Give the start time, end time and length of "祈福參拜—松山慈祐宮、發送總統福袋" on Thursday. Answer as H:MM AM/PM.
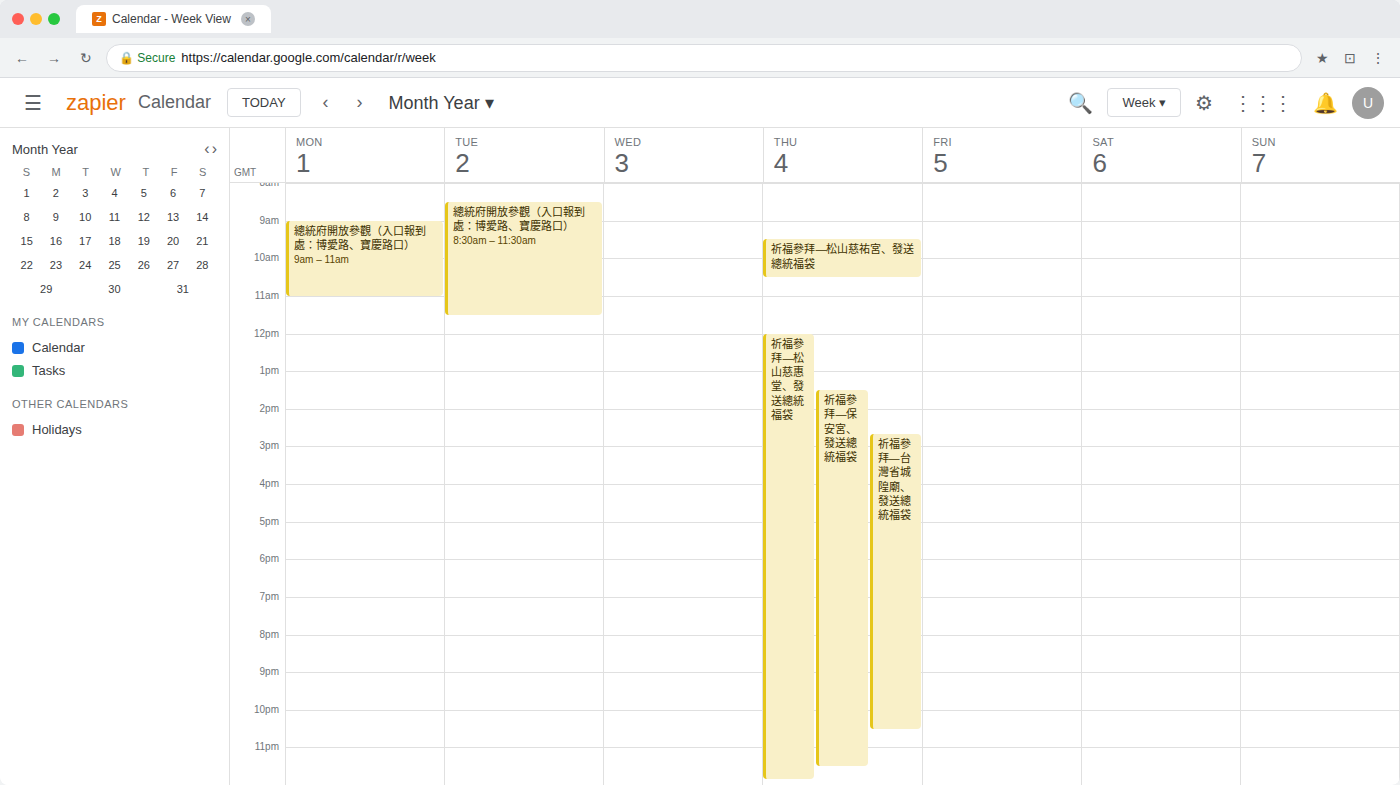
9:30 AM to 10:30 AM, 1 hour